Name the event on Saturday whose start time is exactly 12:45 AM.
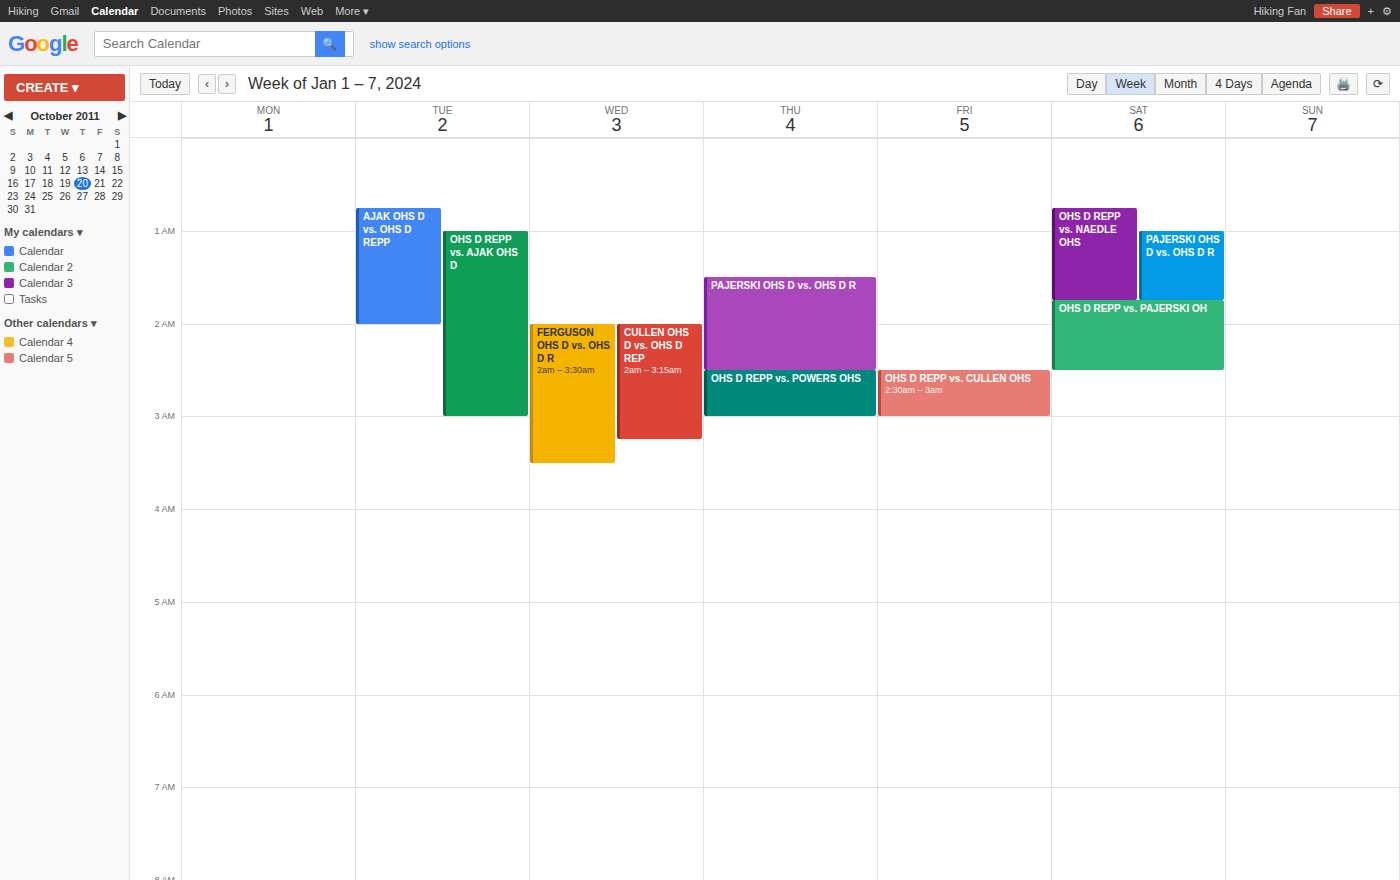
"OHS D REPP vs. NAEDLE OHS"